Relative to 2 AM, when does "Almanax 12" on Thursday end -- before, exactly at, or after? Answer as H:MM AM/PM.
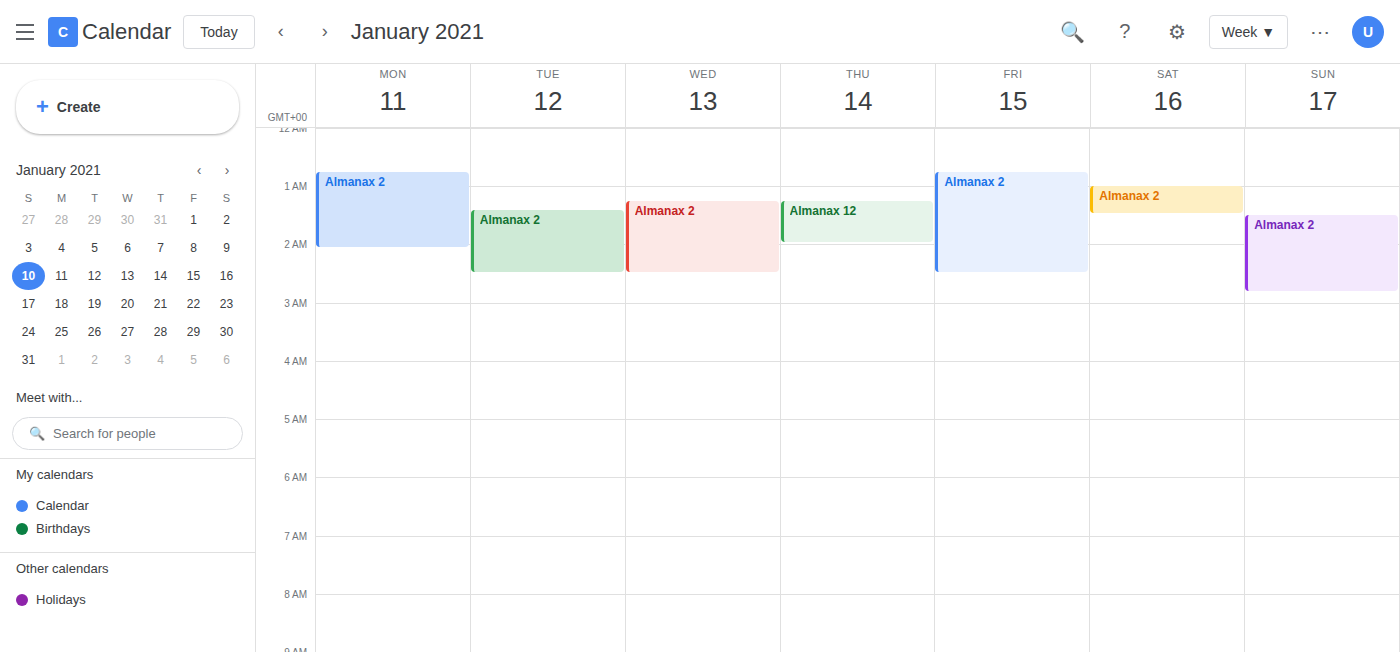
2:00 AM -- exactly at 2 AM, on the 2 AM line.